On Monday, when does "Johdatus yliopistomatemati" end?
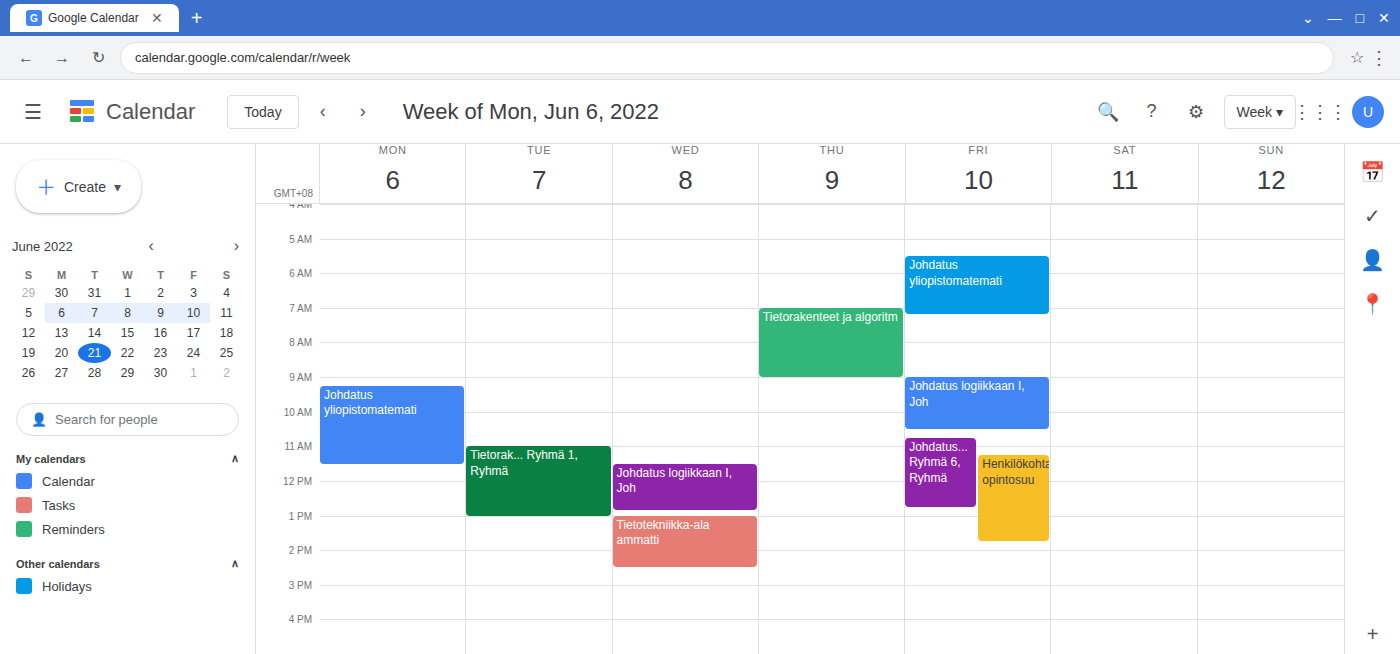
11:30 AM